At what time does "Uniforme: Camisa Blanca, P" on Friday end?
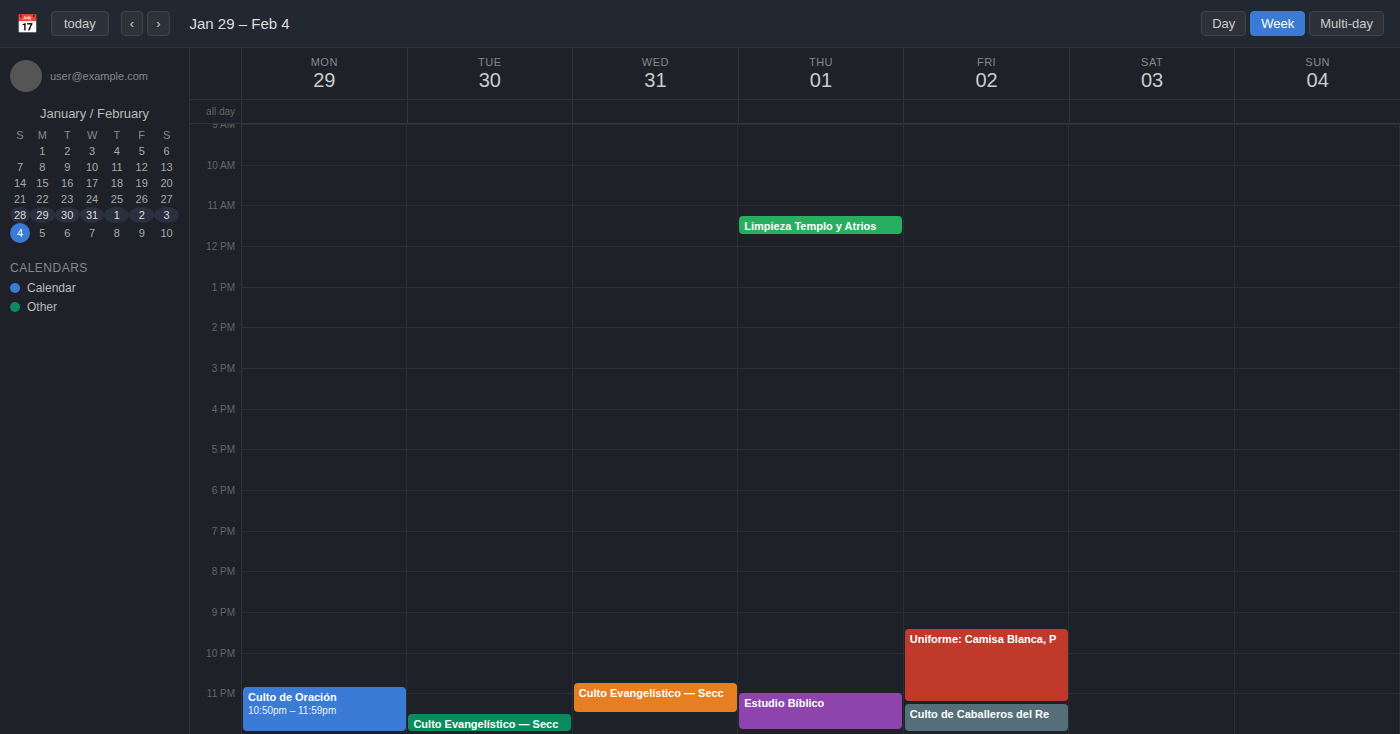
11:15 PM